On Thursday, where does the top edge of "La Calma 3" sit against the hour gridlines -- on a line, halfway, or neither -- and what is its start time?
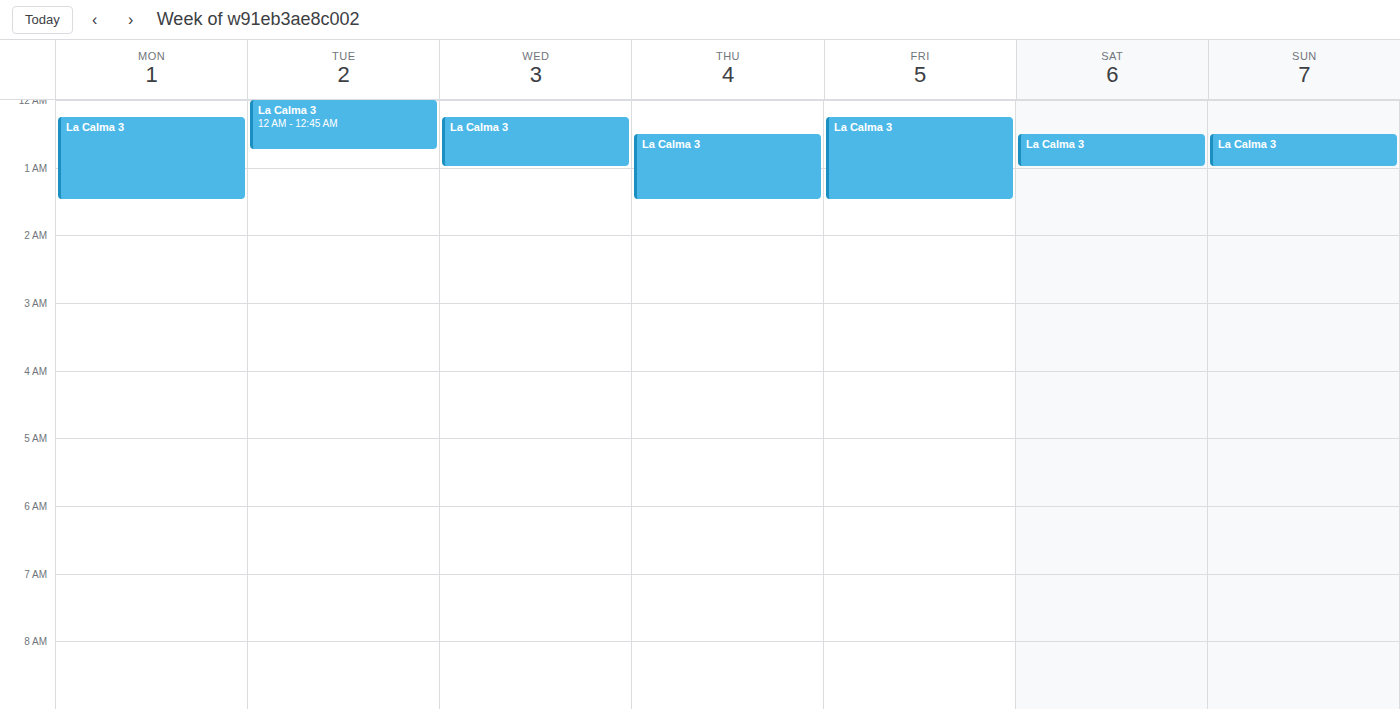
12:30 AM -- halfway between the 12 AM and 1 AM lines.